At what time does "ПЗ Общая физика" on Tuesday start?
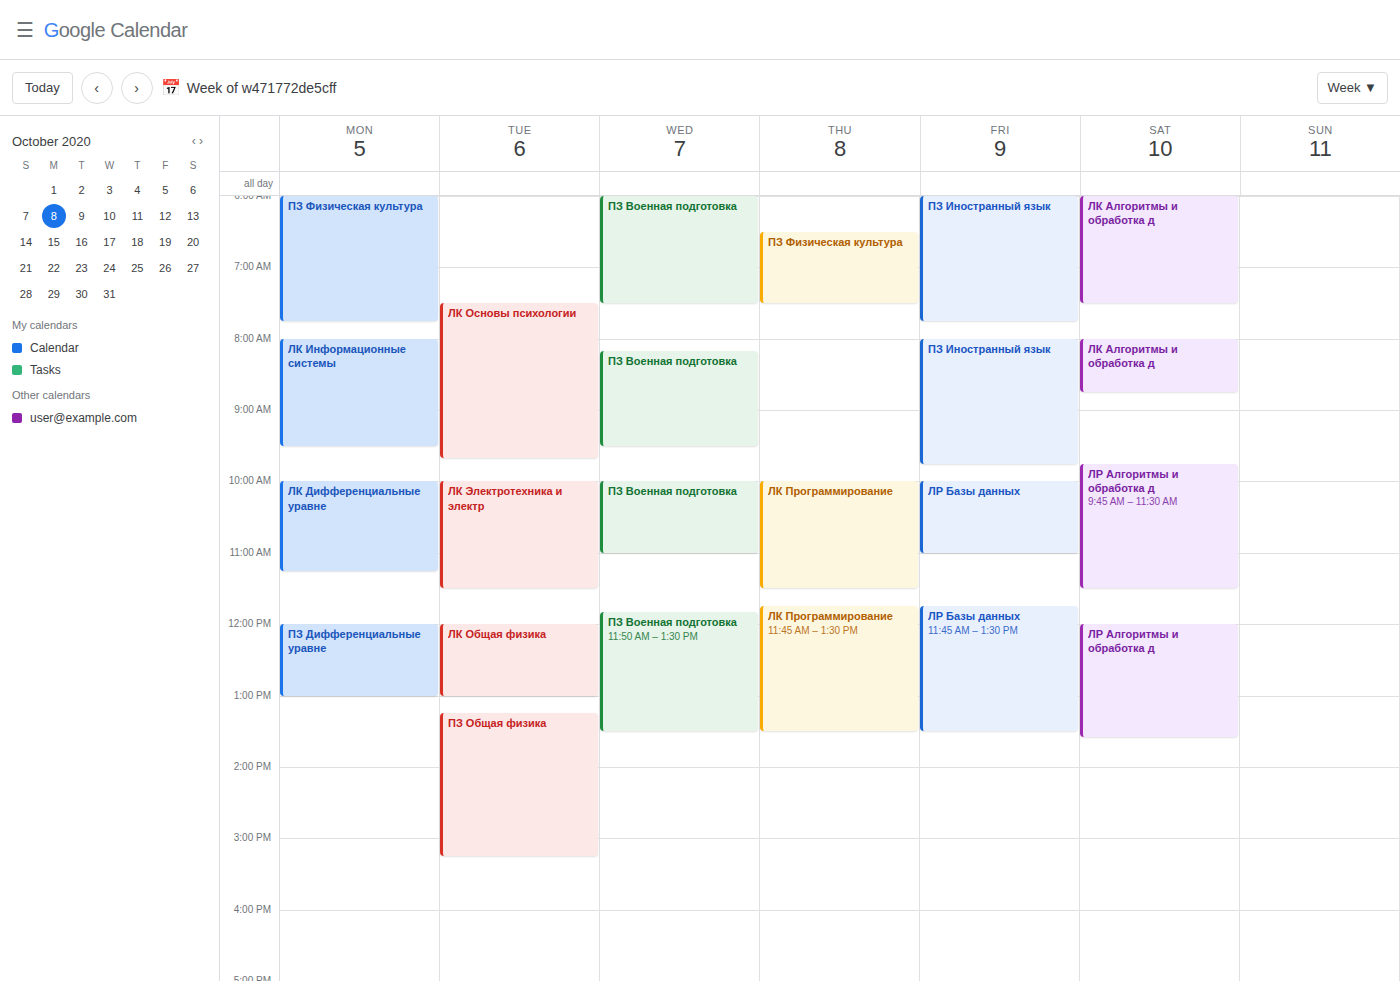
1:15 PM